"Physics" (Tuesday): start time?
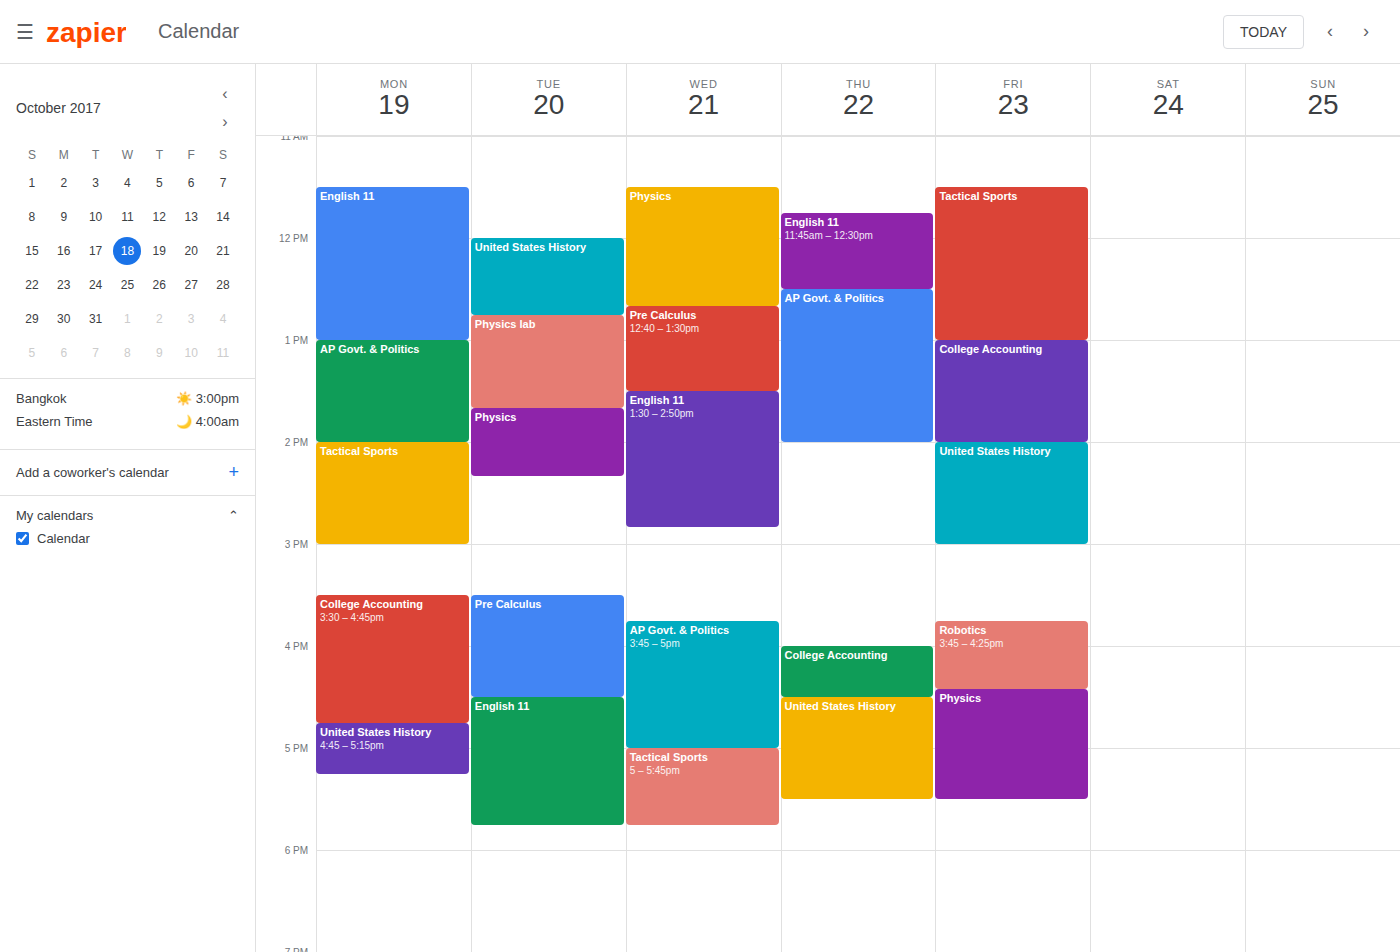
1:40 PM